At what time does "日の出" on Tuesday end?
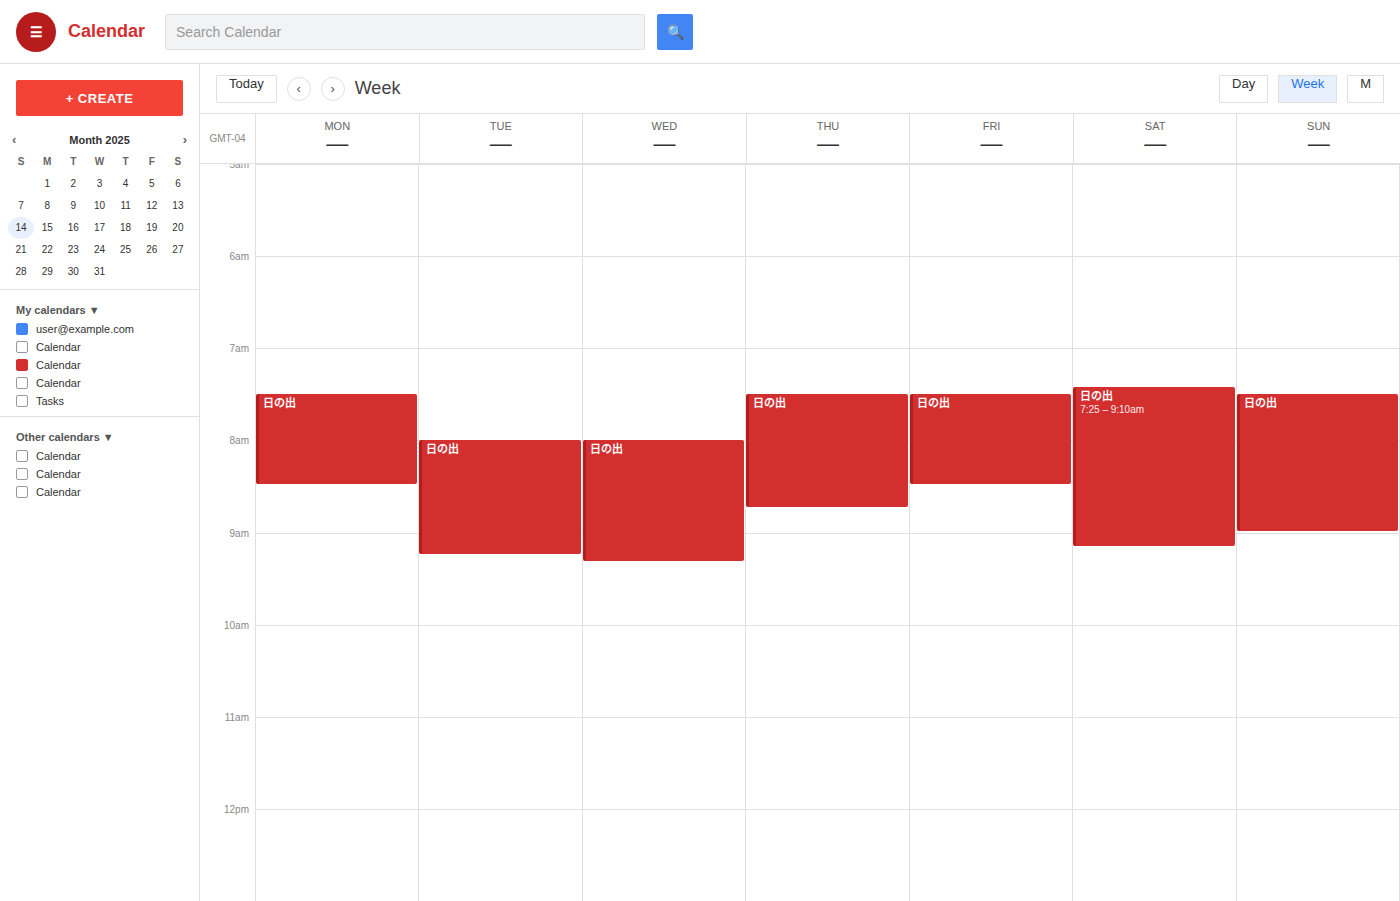
9:15 AM